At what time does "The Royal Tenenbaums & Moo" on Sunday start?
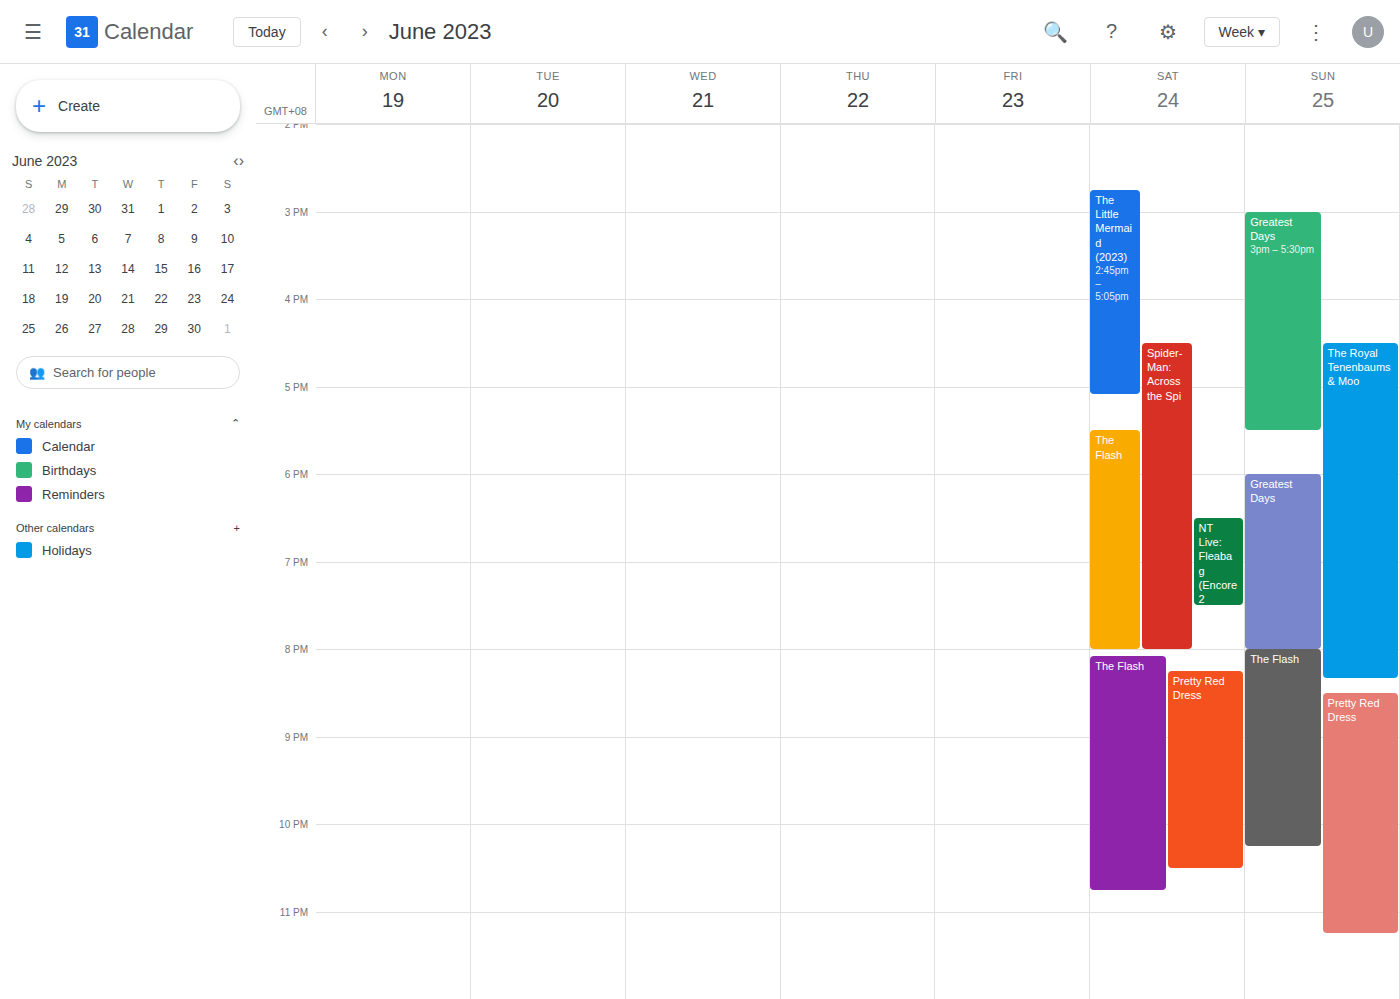
4:30 PM